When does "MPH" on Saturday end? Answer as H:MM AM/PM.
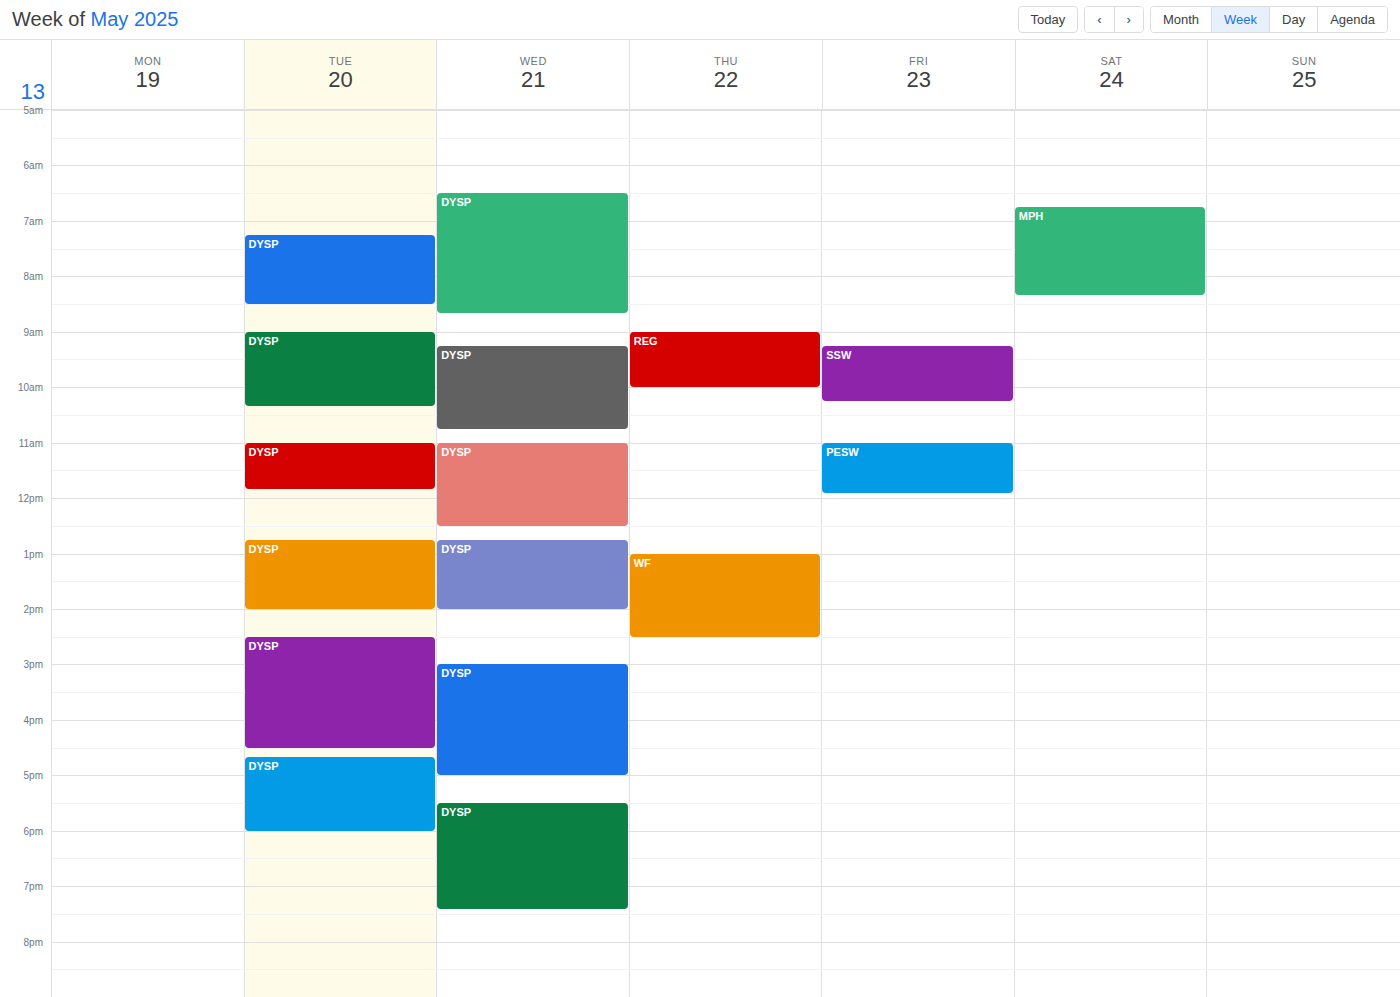
8:20 AM